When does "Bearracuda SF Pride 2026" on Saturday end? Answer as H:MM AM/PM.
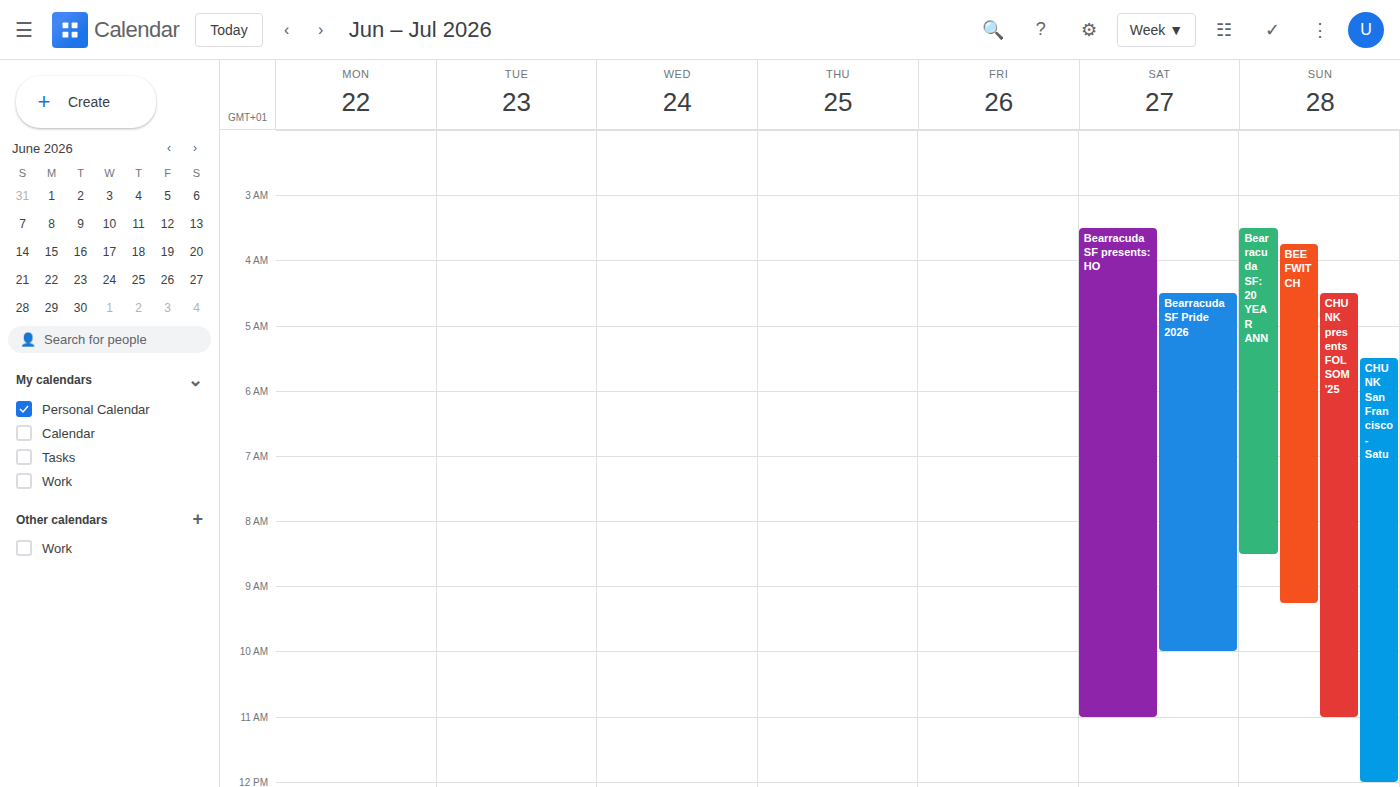
10:00 AM